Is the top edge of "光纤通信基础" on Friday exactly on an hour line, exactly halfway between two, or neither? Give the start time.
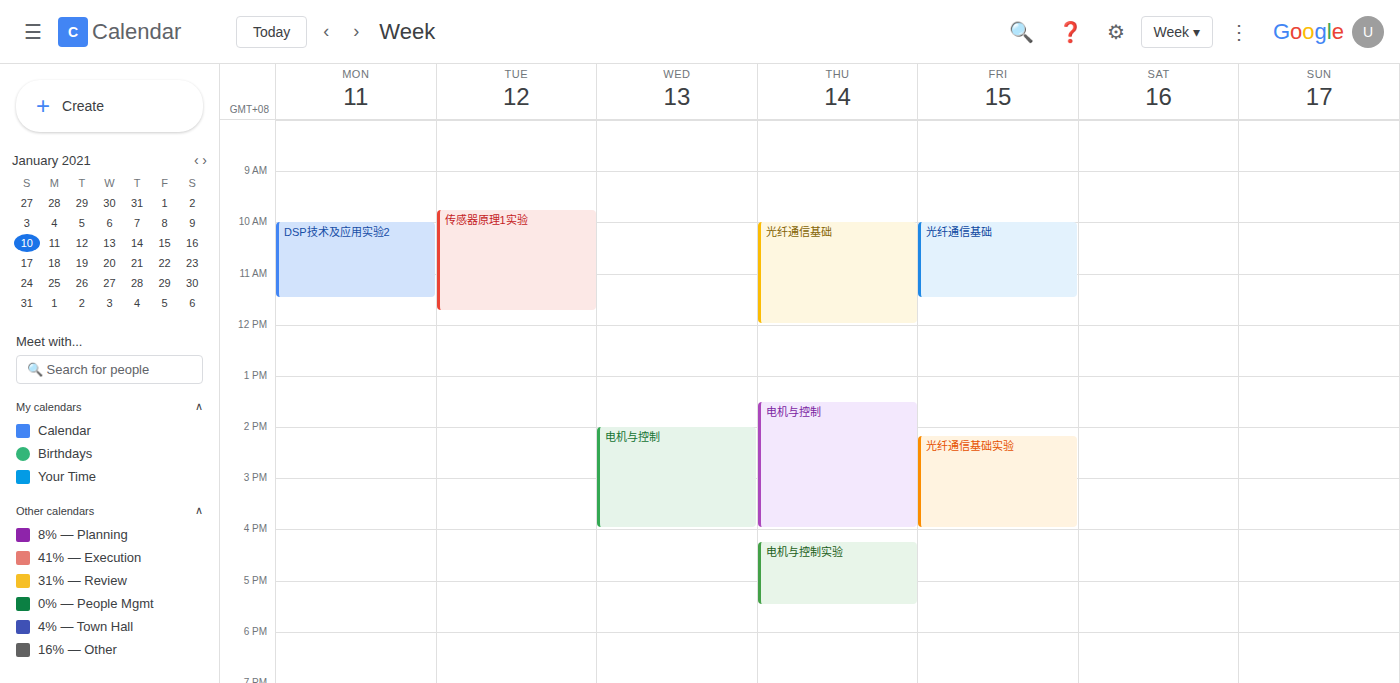
10:00 AM -- exactly on the 10 AM line.